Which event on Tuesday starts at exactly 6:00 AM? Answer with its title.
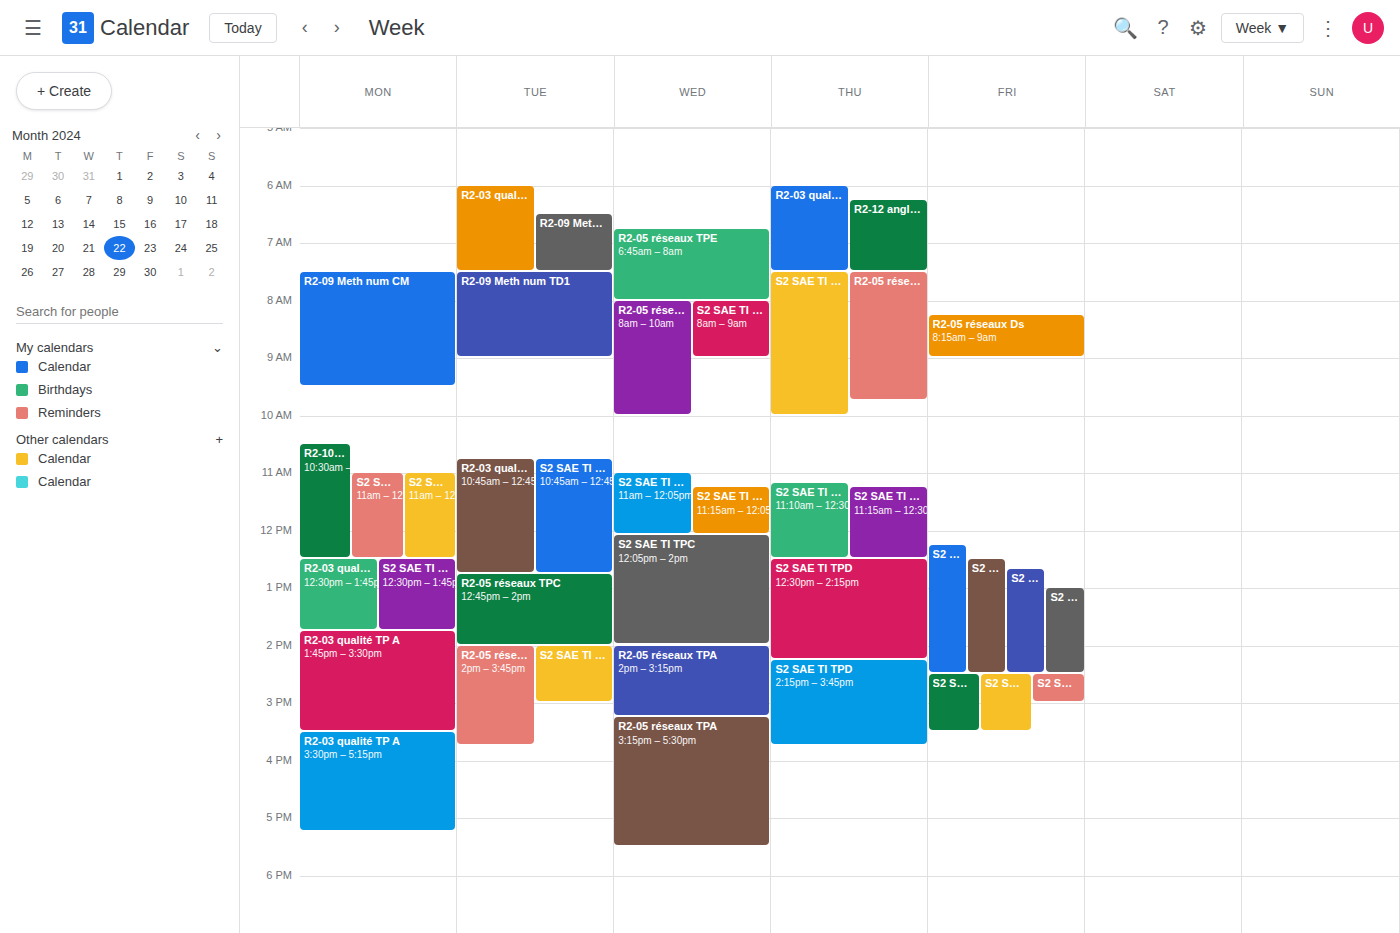
"R2-03 qualité TP E"